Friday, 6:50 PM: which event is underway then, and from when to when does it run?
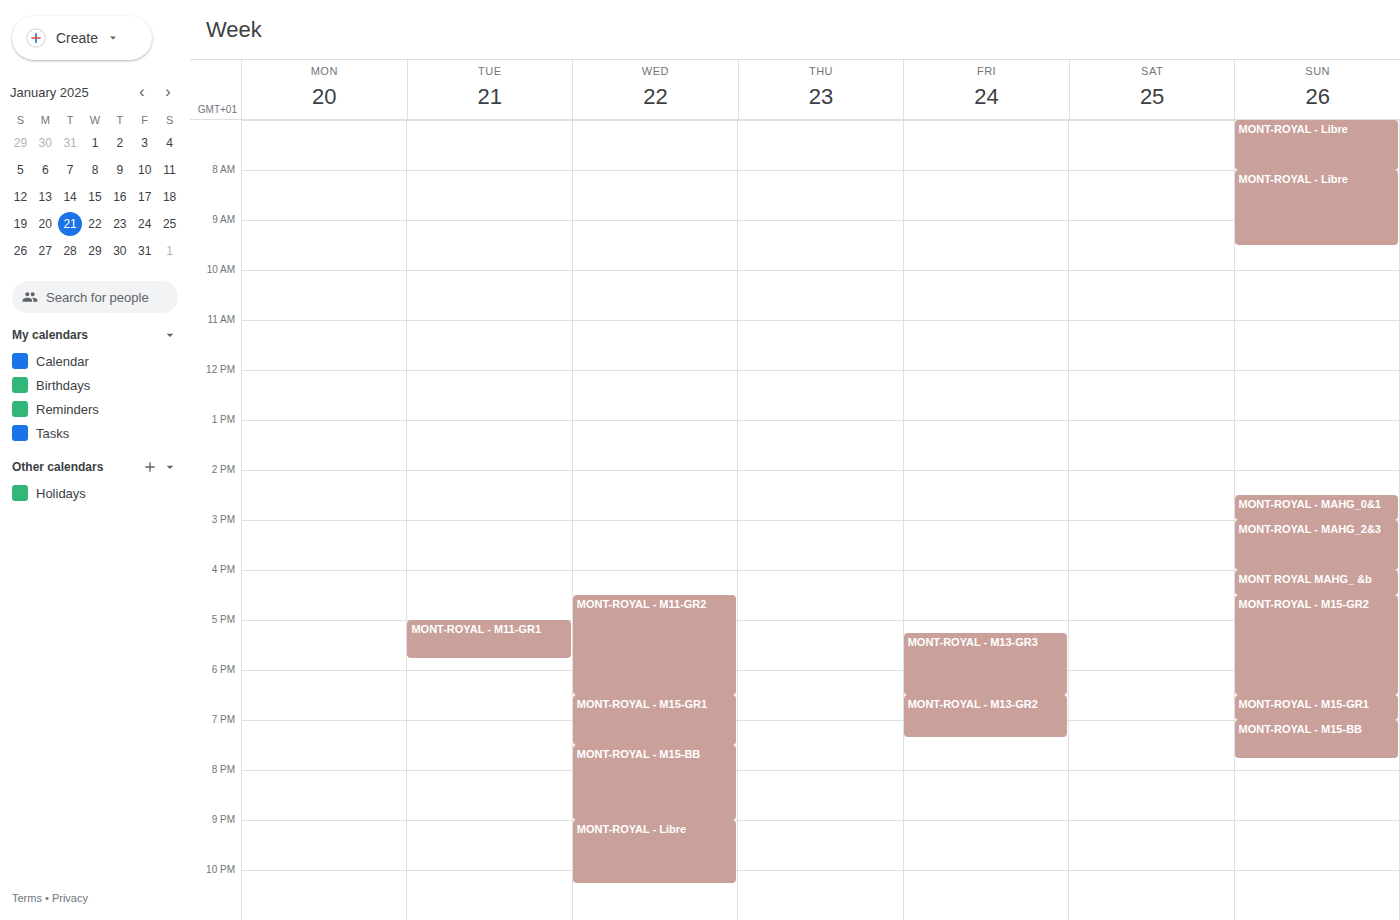
"MONT-ROYAL - M13-GR2", 6:30 PM to 7:20 PM